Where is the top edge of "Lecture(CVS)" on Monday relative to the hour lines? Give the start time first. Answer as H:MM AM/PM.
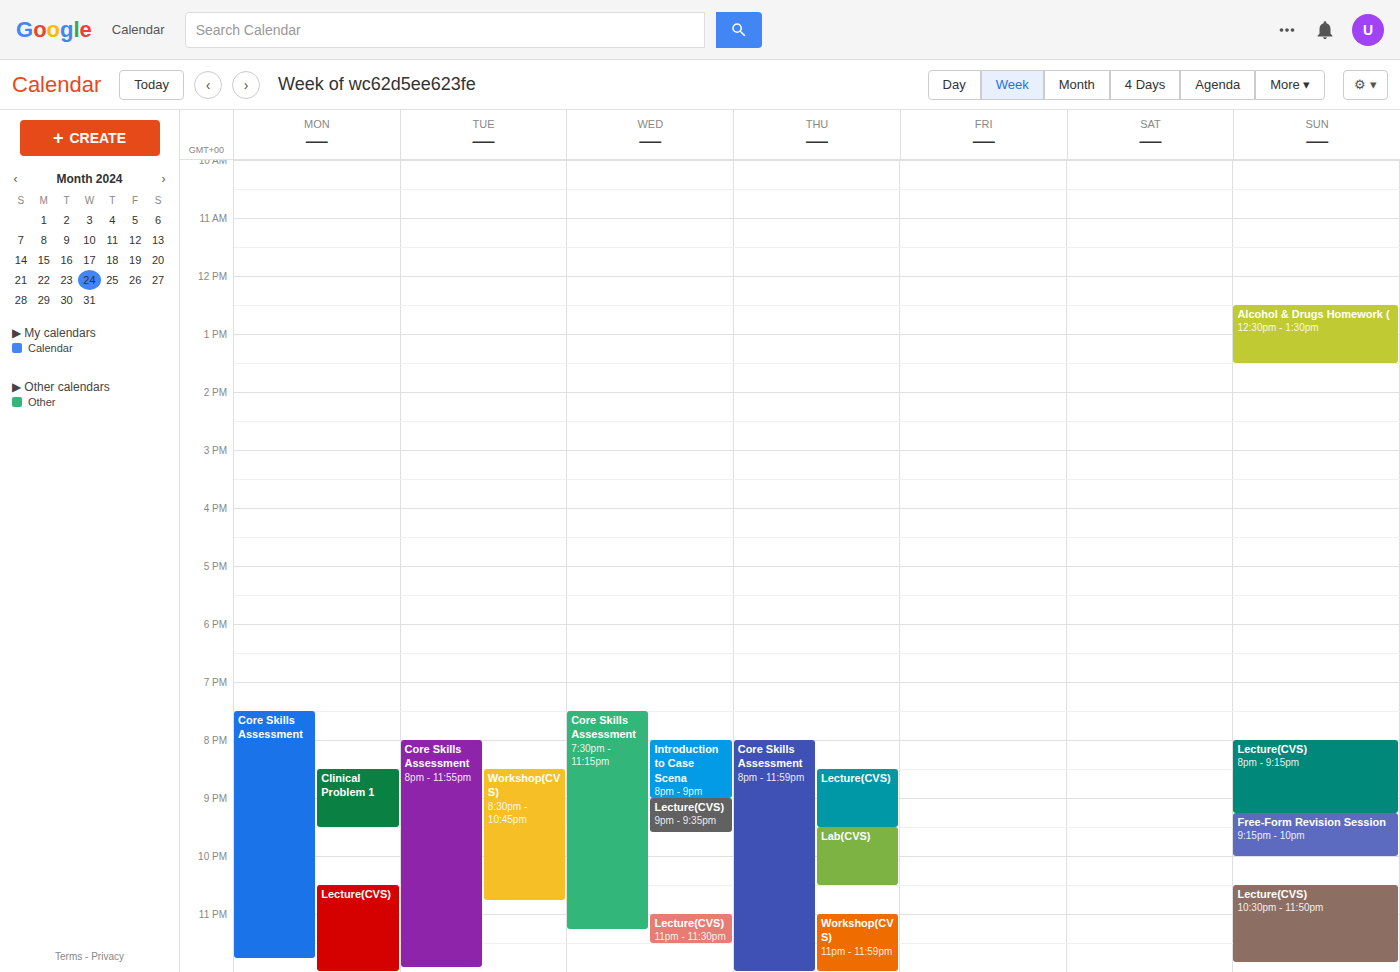
10:30 PM -- halfway between the 10 PM and 11 PM lines.